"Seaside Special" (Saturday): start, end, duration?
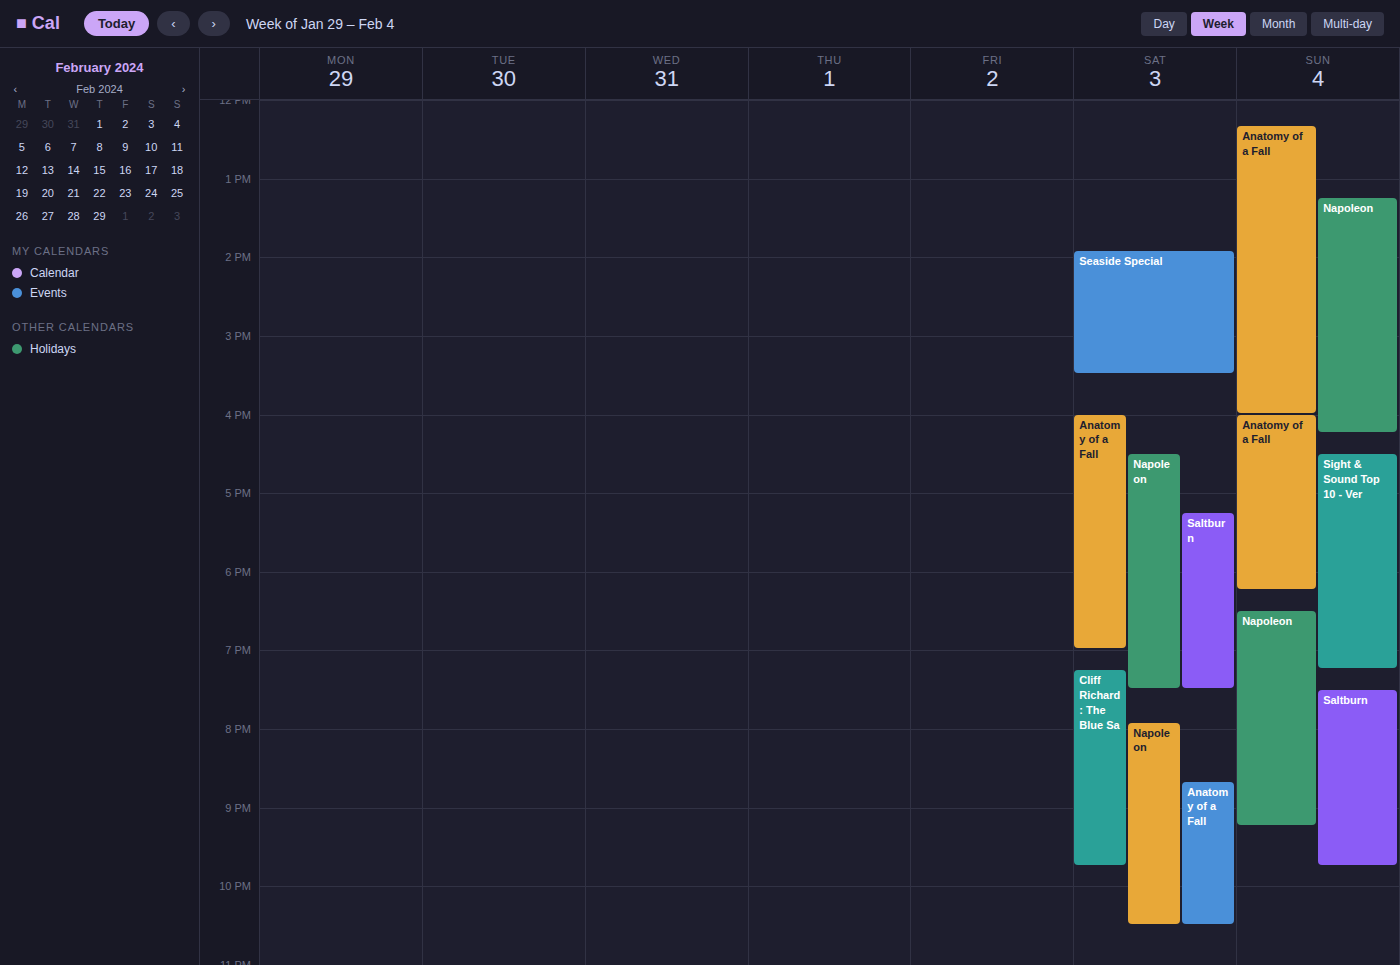
1:55 PM to 3:30 PM, 1 hour 35 minutes